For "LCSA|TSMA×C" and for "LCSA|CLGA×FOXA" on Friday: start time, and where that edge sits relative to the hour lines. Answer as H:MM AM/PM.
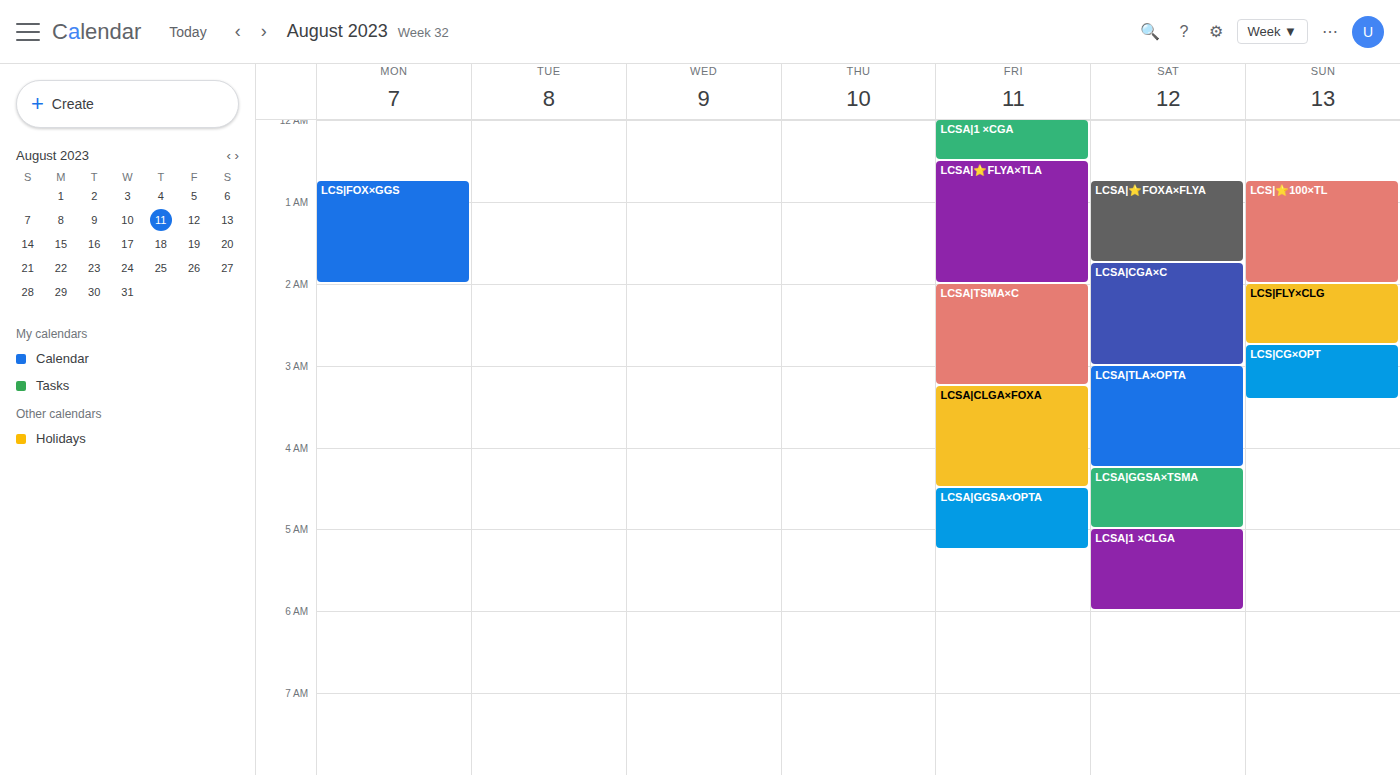
"LCSA|TSMA×C": 2:00 AM, exactly on the 2 AM line. "LCSA|CLGA×FOXA": 3:15 AM, neither: a quarter of the way from the 3 AM line to the 4 AM line.